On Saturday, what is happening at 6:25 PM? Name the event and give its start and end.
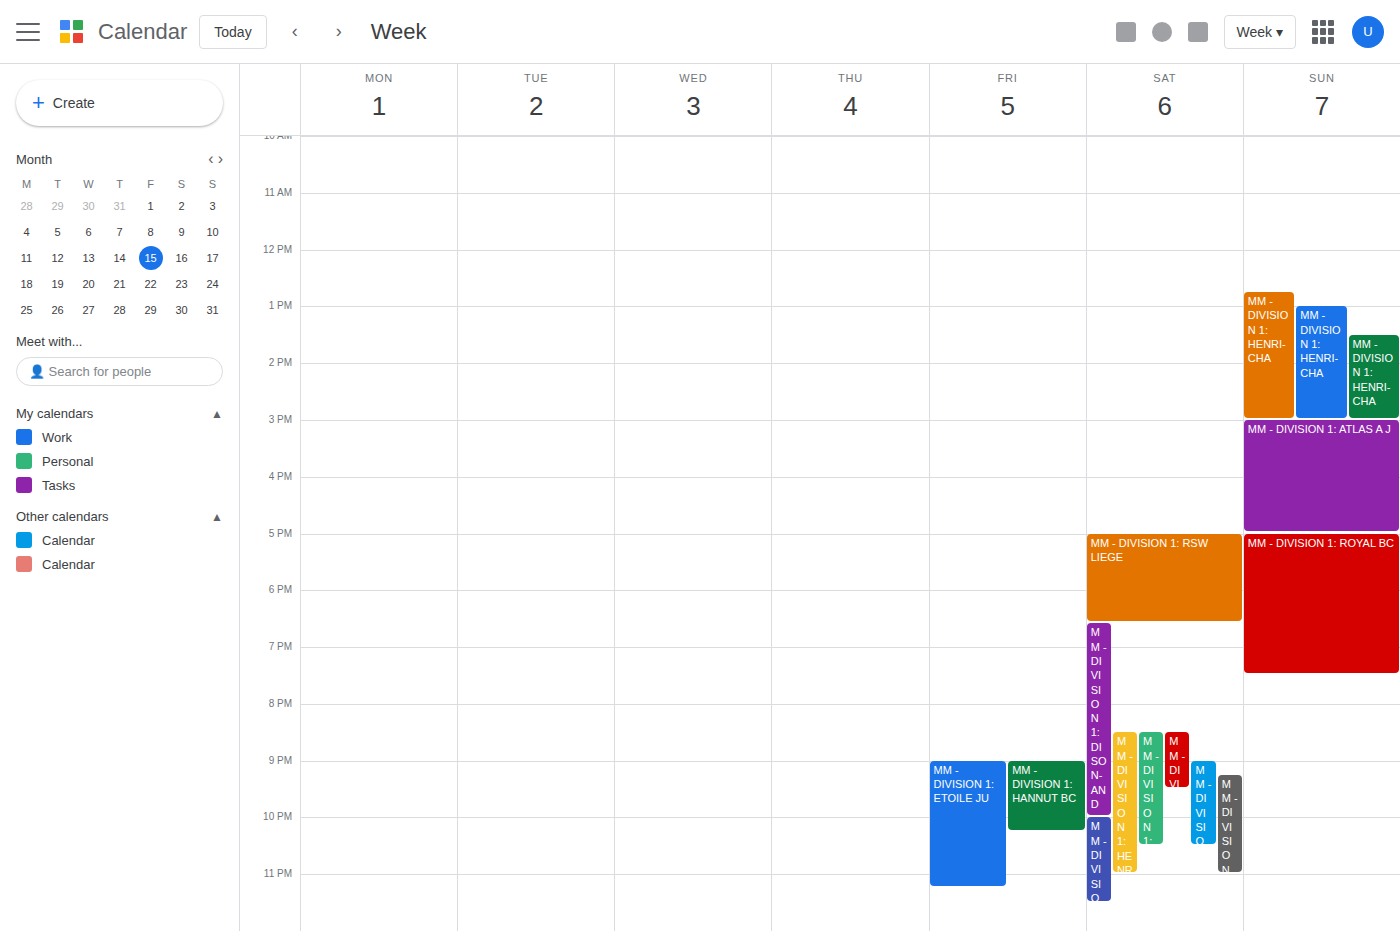
"MM - DIVISION 1: RSW LIEGE", 5:00 PM to 6:35 PM